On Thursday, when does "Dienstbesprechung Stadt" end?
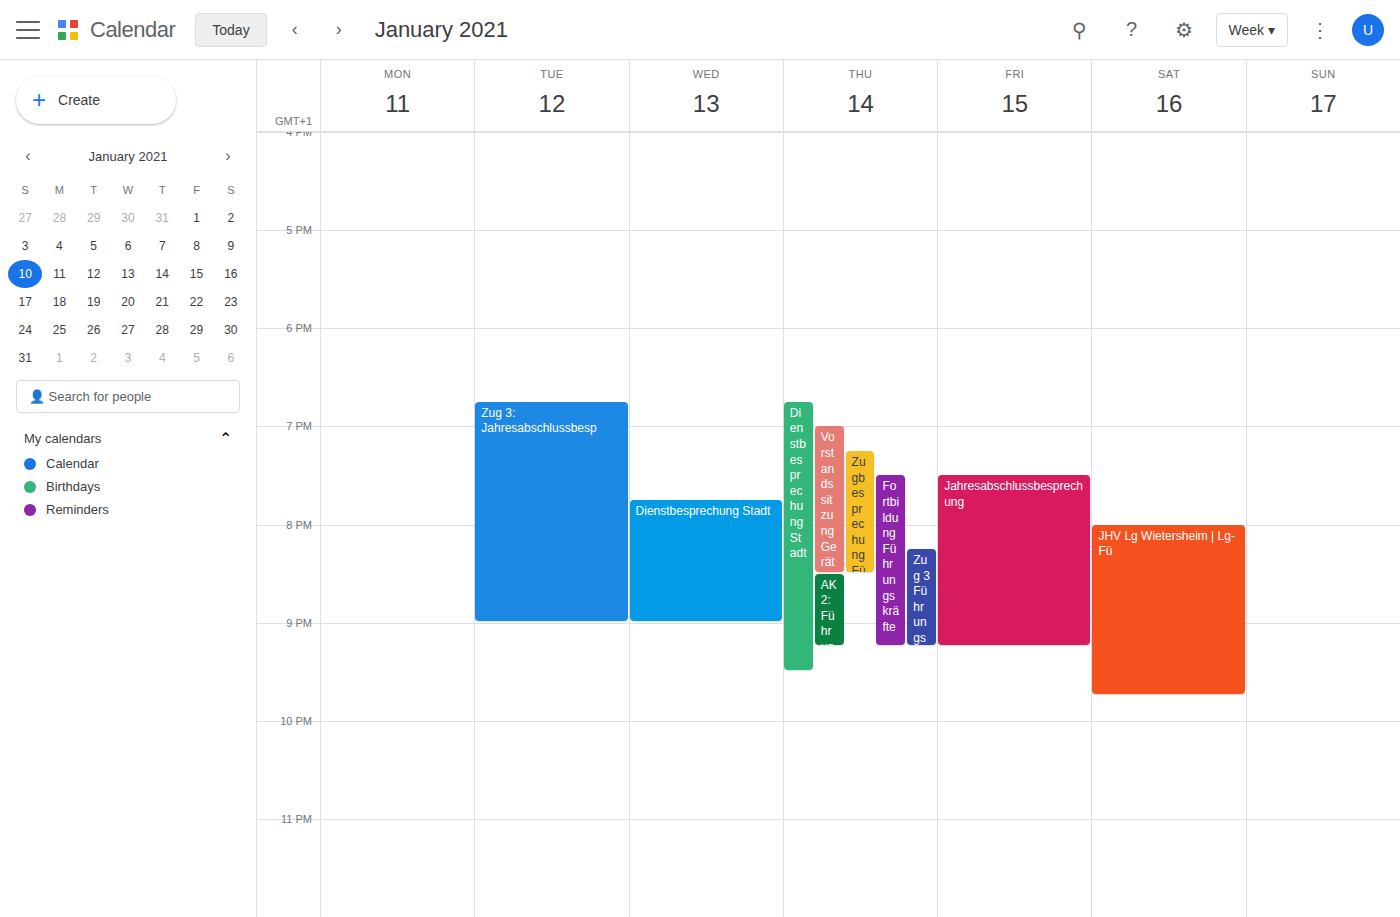
9:30 PM